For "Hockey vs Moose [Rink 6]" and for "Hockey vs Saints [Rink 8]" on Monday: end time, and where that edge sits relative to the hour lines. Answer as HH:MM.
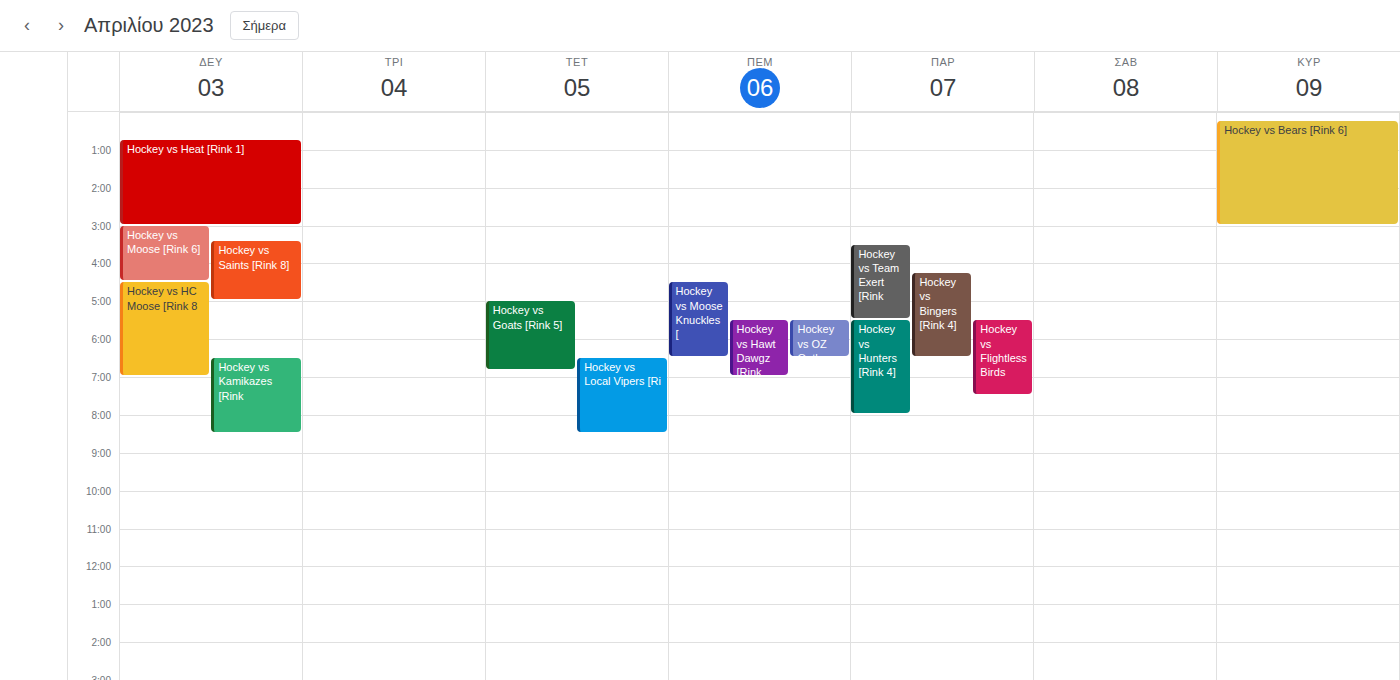
"Hockey vs Moose [Rink 6]": 04:30, halfway between the 04:00 and 05:00 lines. "Hockey vs Saints [Rink 8]": 05:00, exactly on the 05:00 line.